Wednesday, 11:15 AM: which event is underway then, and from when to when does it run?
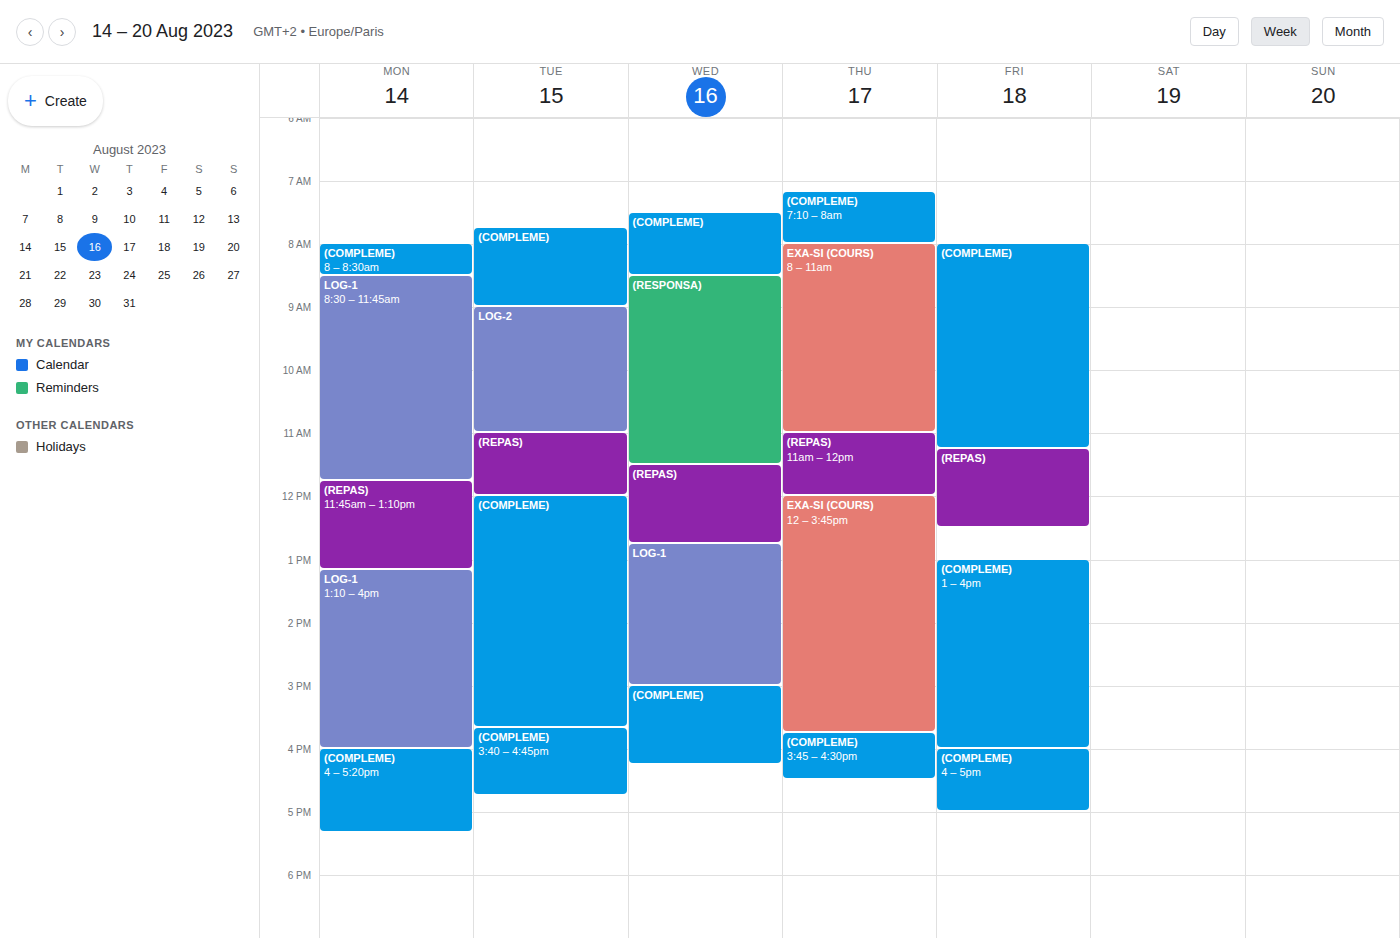
"(RESPONSA)", 8:30 AM to 11:30 AM